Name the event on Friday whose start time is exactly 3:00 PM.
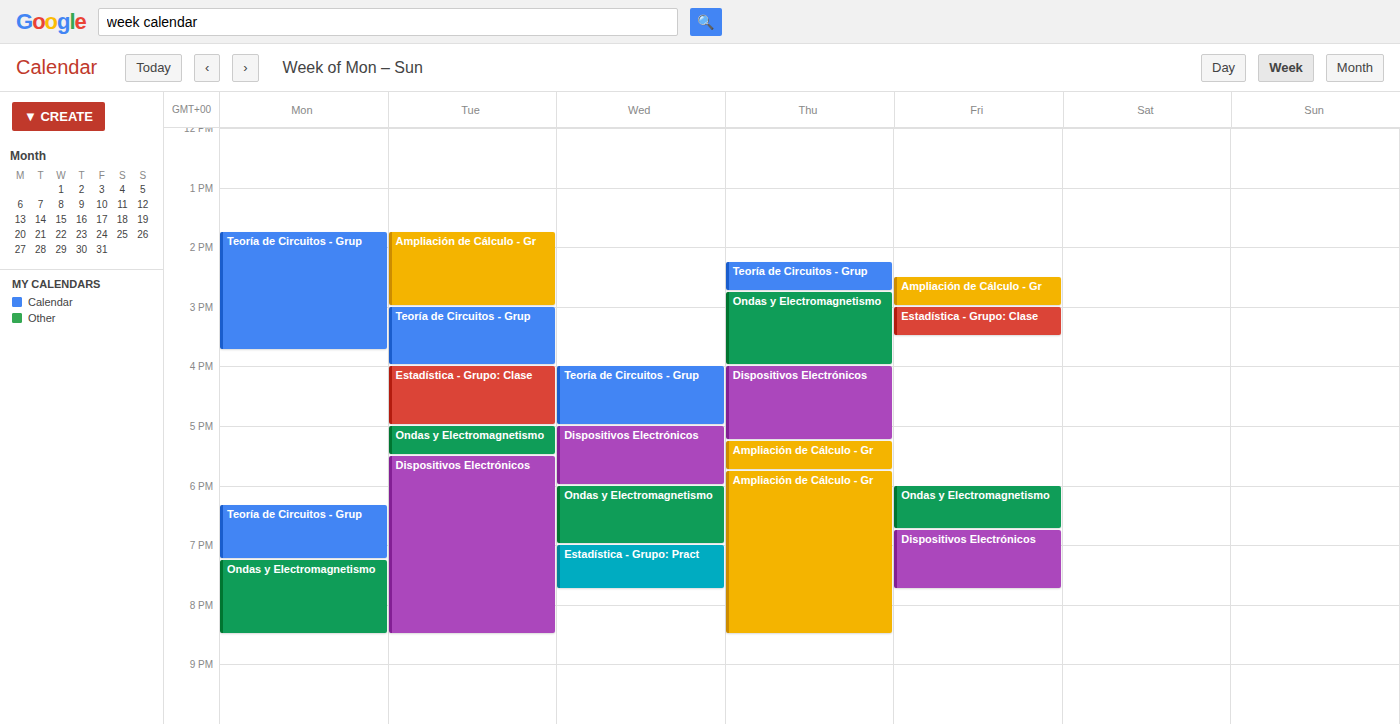
"Estadística - Grupo: Clase"